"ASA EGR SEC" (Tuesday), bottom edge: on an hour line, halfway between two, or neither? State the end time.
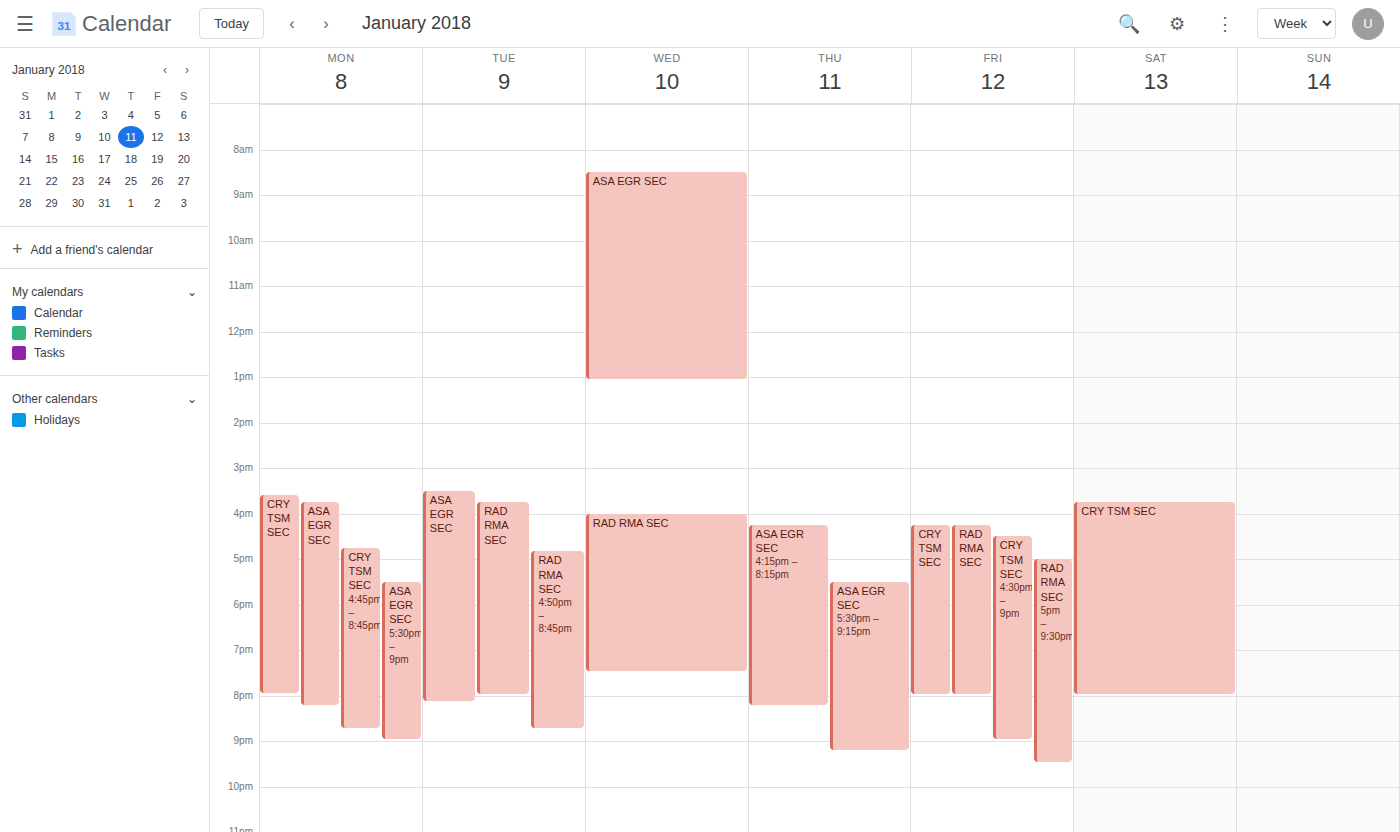
8:10 PM -- neither: 10 minutes below the 8 PM line and 50 minutes above the 9 PM line.